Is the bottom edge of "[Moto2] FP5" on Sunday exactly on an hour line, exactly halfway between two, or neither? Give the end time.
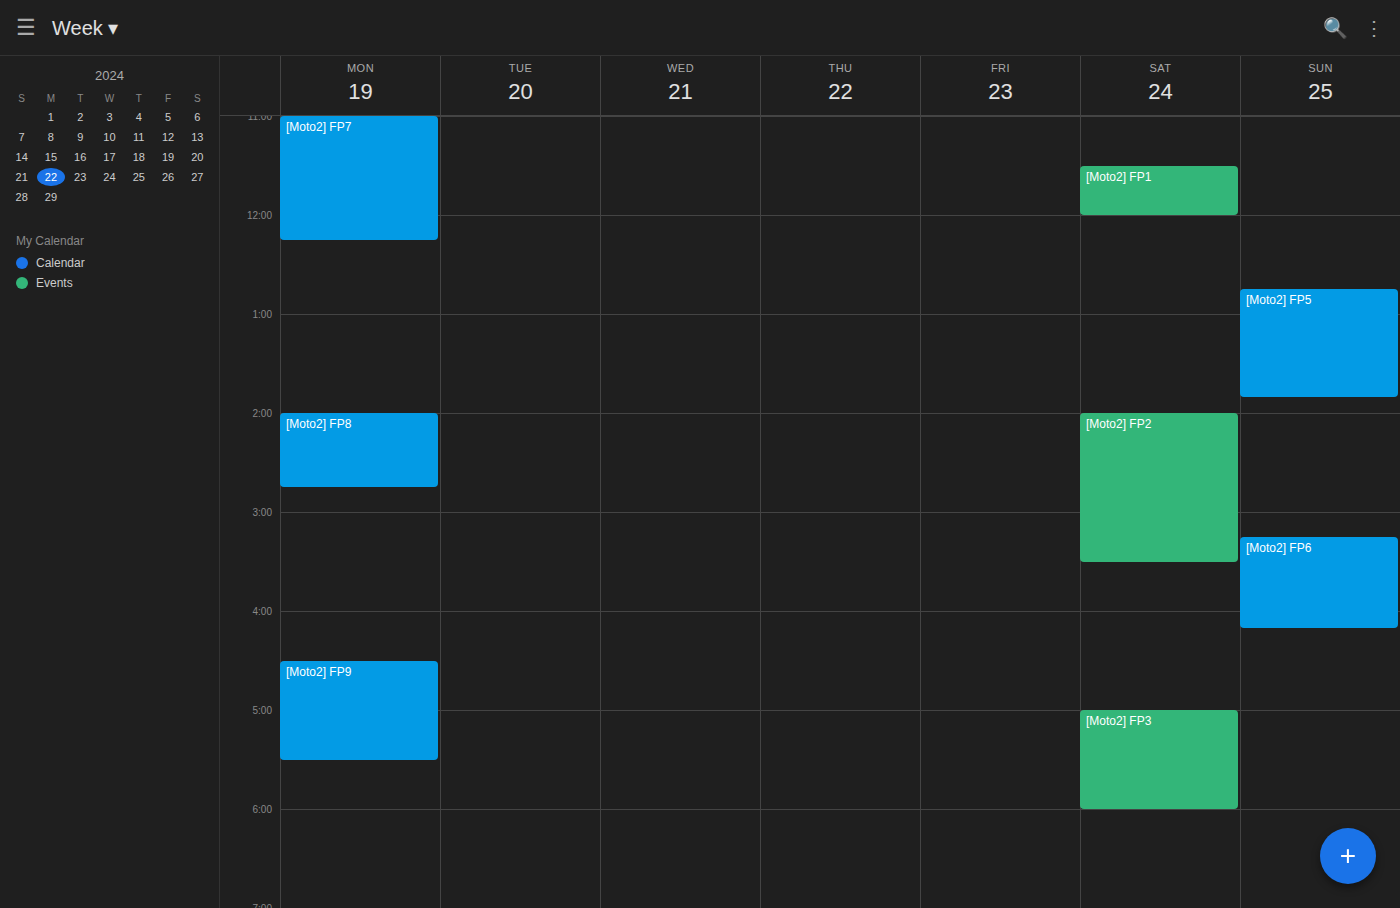
1:50 PM -- neither: 50 minutes below the 1 PM line and 10 minutes above the 2 PM line.